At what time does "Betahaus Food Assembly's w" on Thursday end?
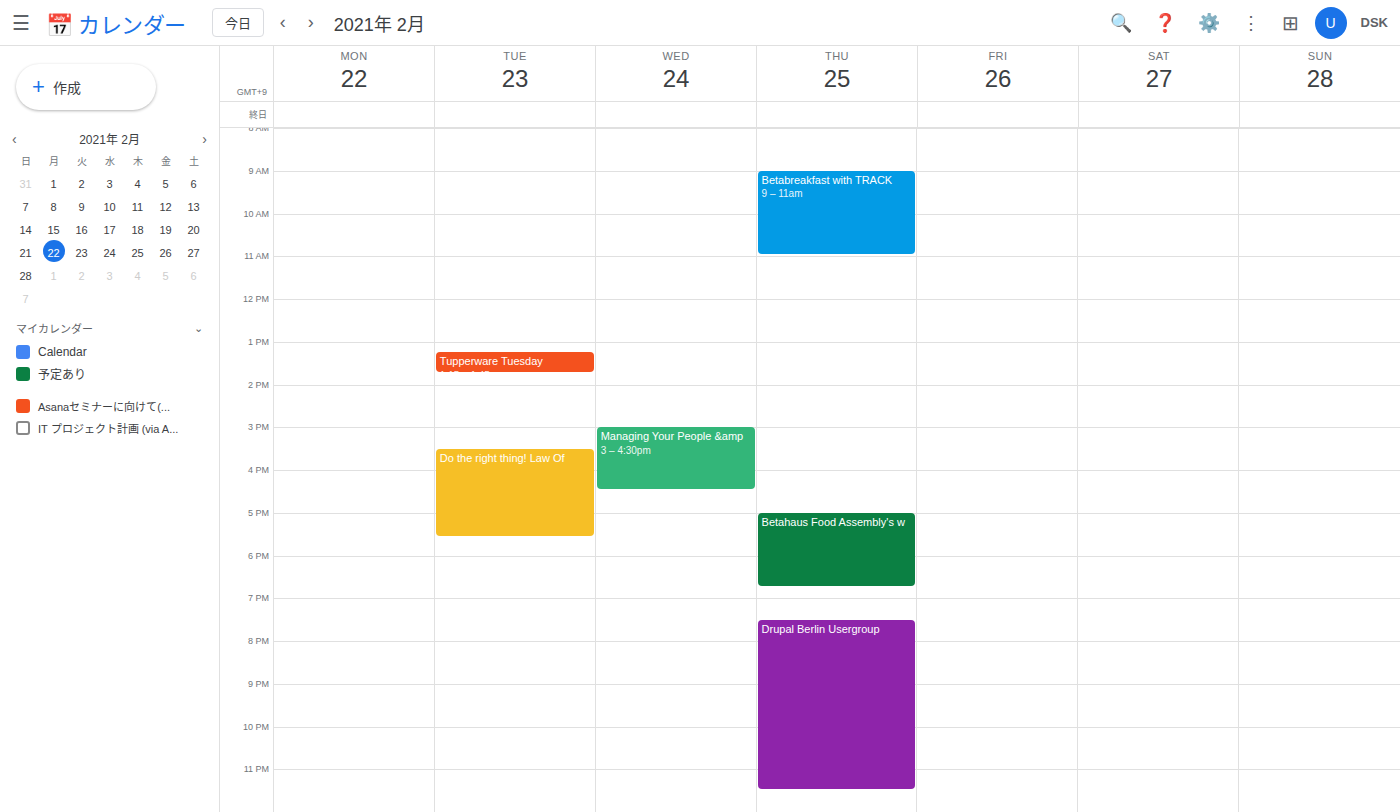
18:45